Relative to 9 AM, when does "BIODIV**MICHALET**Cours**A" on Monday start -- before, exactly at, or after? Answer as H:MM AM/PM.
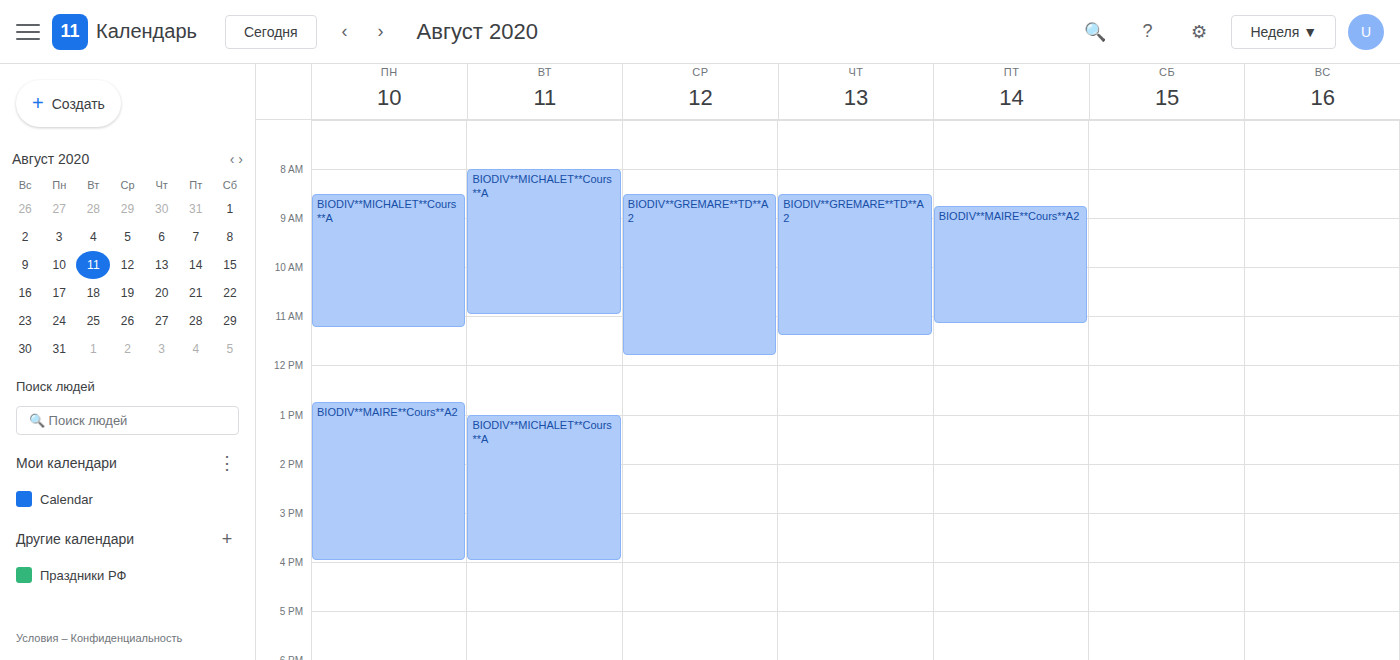
8:30 AM -- before 9 AM, 30 minutes above the 9 AM line.